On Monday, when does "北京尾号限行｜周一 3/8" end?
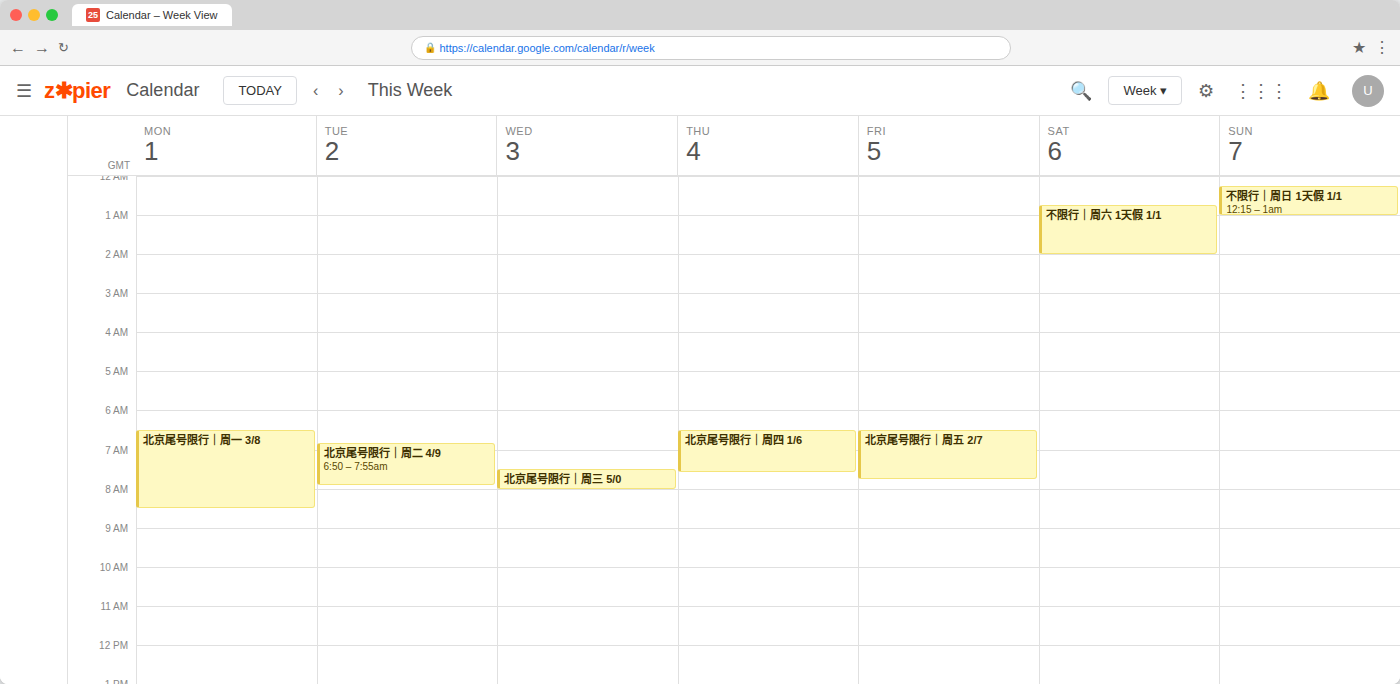
08:30